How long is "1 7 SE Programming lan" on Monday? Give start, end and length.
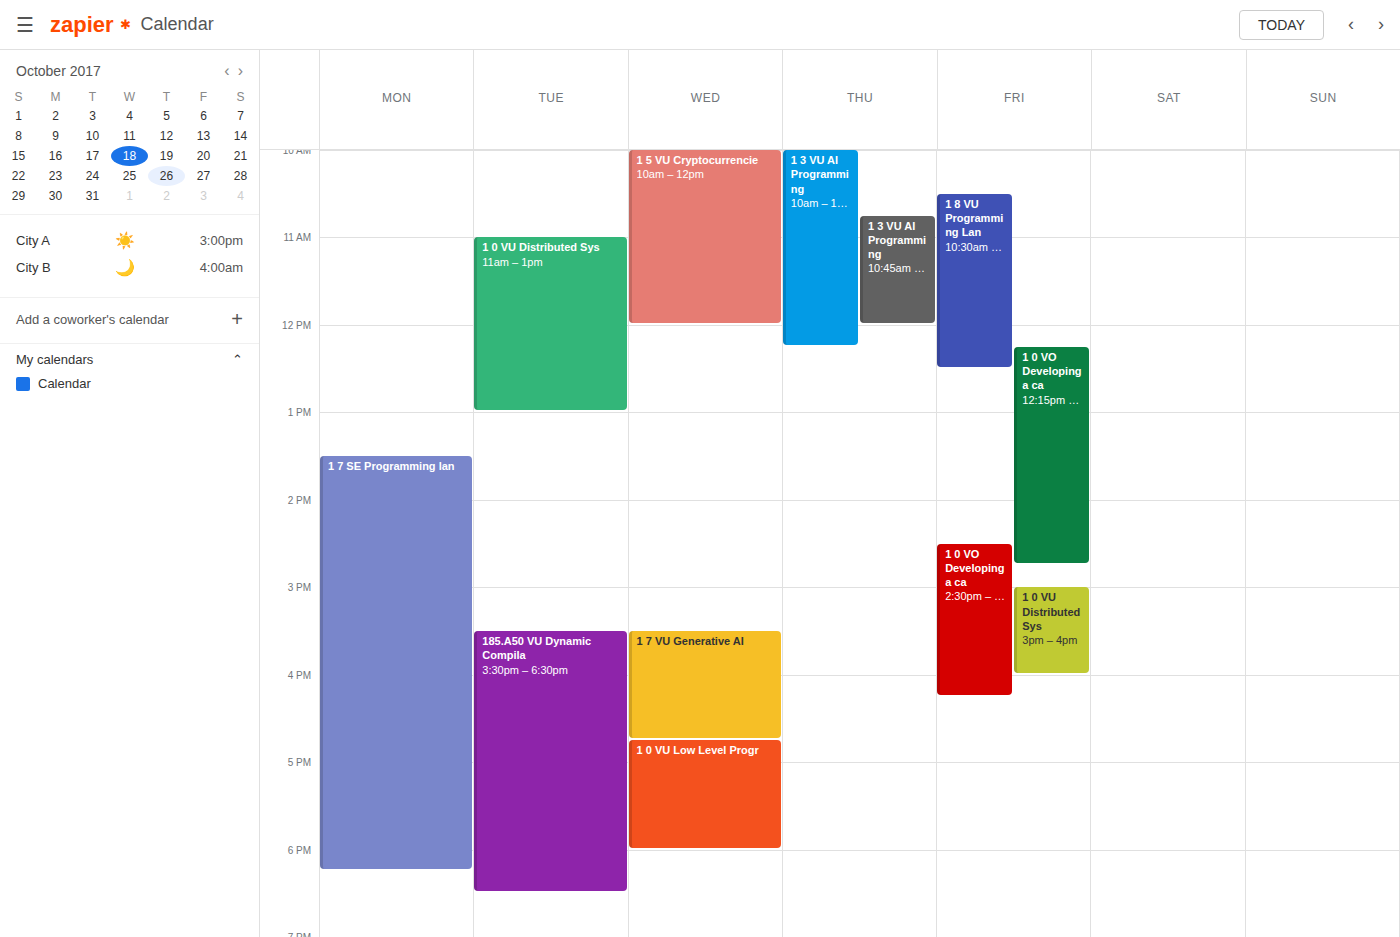
1:30 PM to 6:15 PM, 4 hours 45 minutes